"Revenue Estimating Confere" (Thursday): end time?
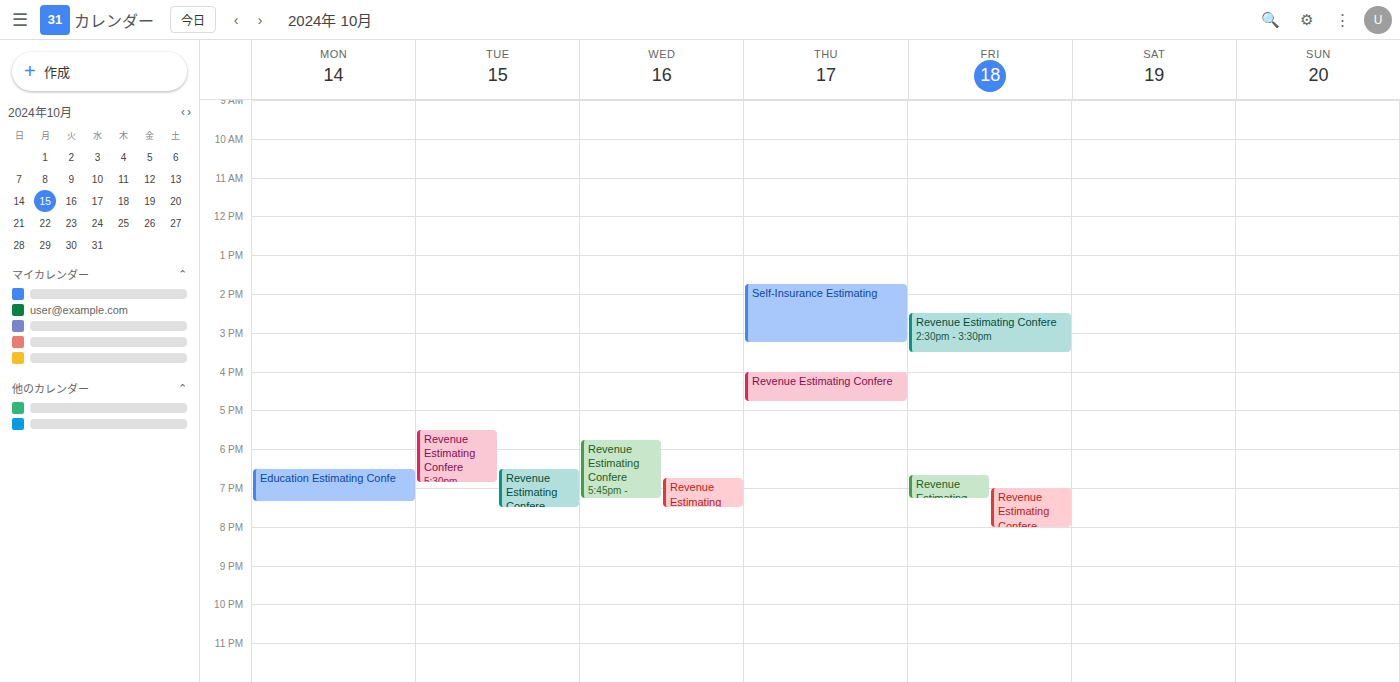
4:45 PM